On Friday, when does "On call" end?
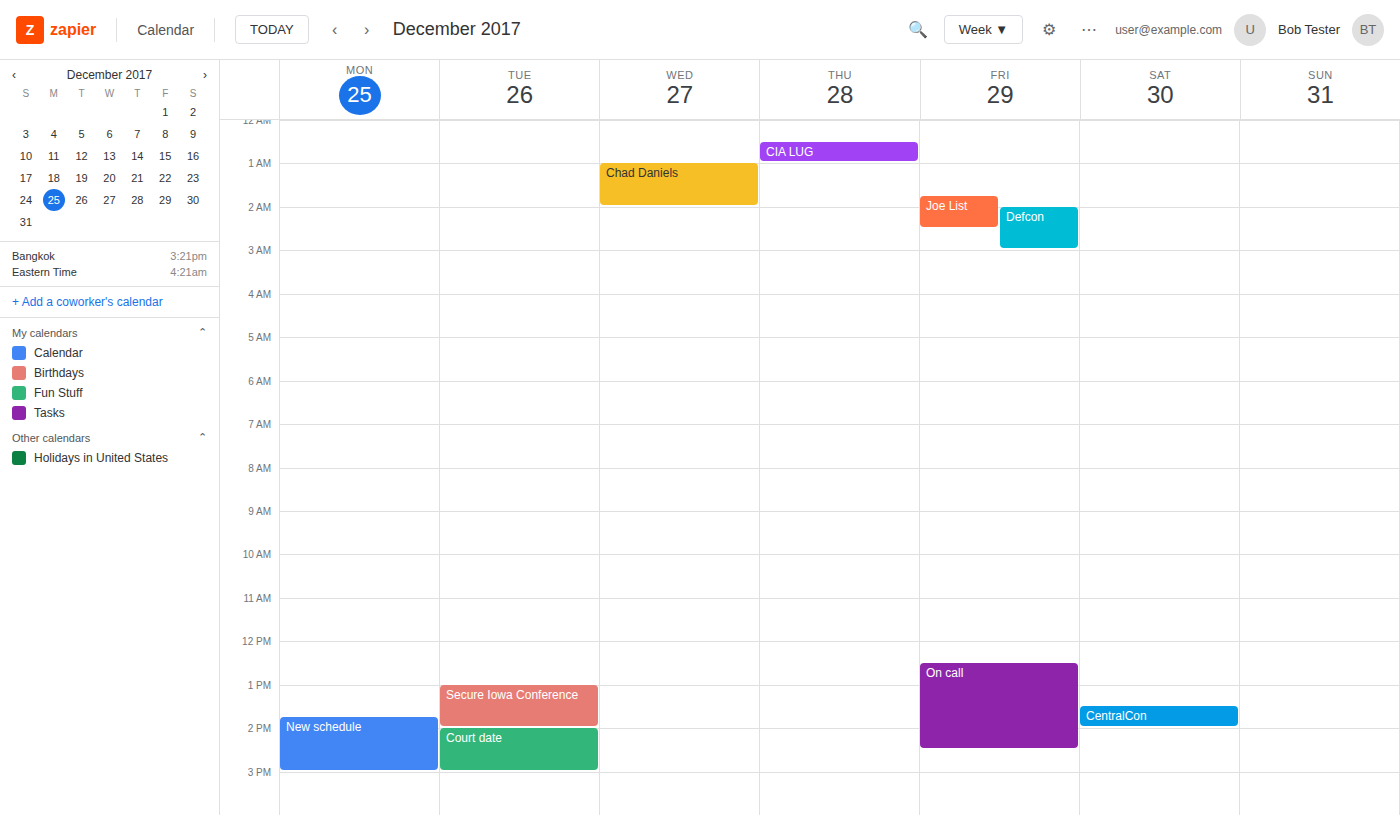
14:30